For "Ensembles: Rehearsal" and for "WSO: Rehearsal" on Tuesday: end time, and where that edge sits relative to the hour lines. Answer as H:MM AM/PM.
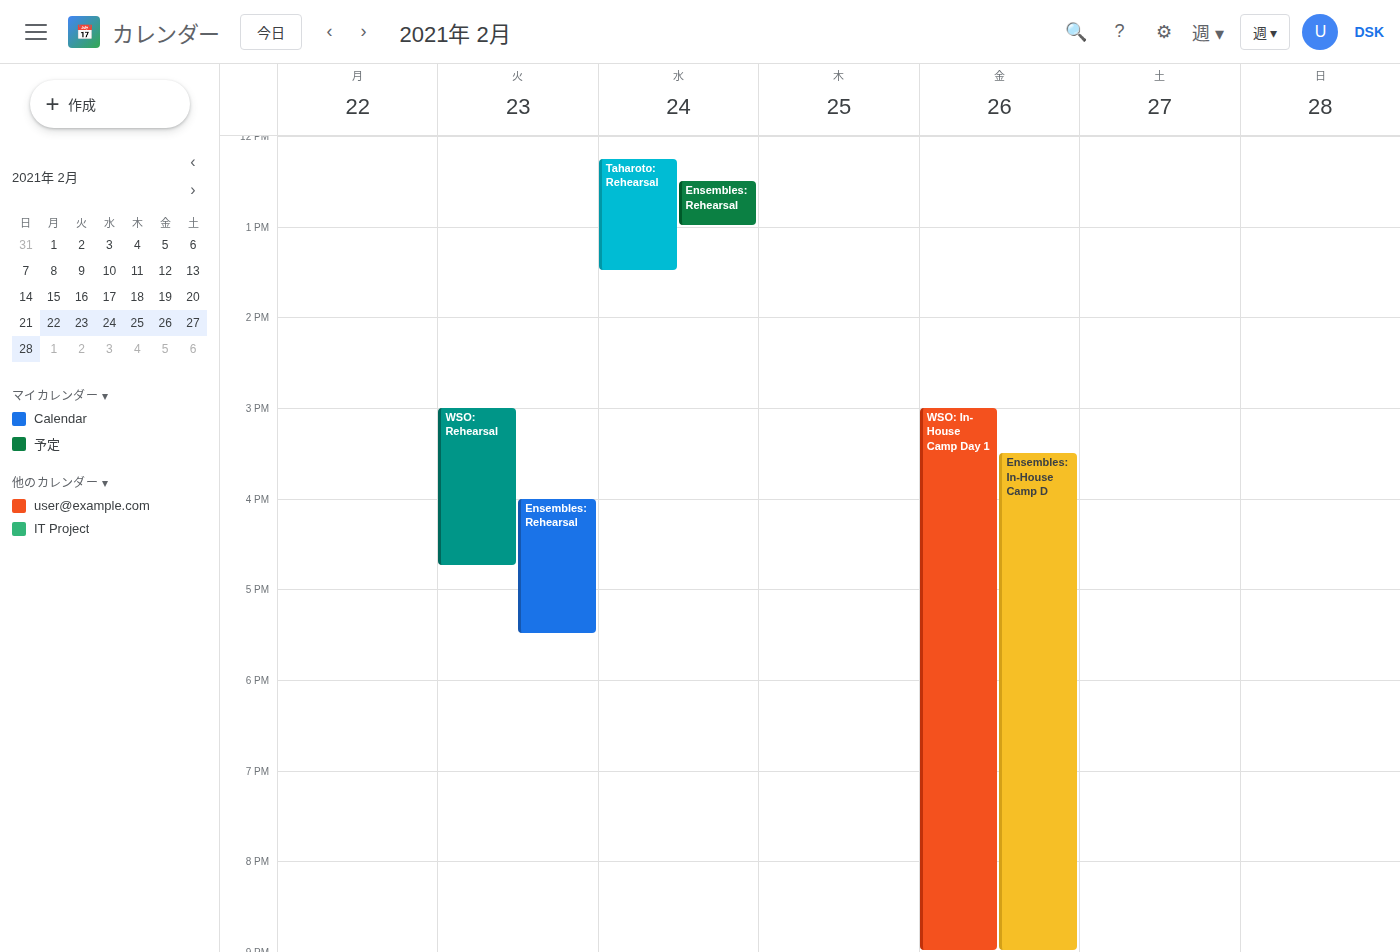
"Ensembles: Rehearsal": 5:30 PM, halfway between the 5 PM and 6 PM lines. "WSO: Rehearsal": 4:45 PM, neither: three quarters of the way from the 4 PM line to the 5 PM line.